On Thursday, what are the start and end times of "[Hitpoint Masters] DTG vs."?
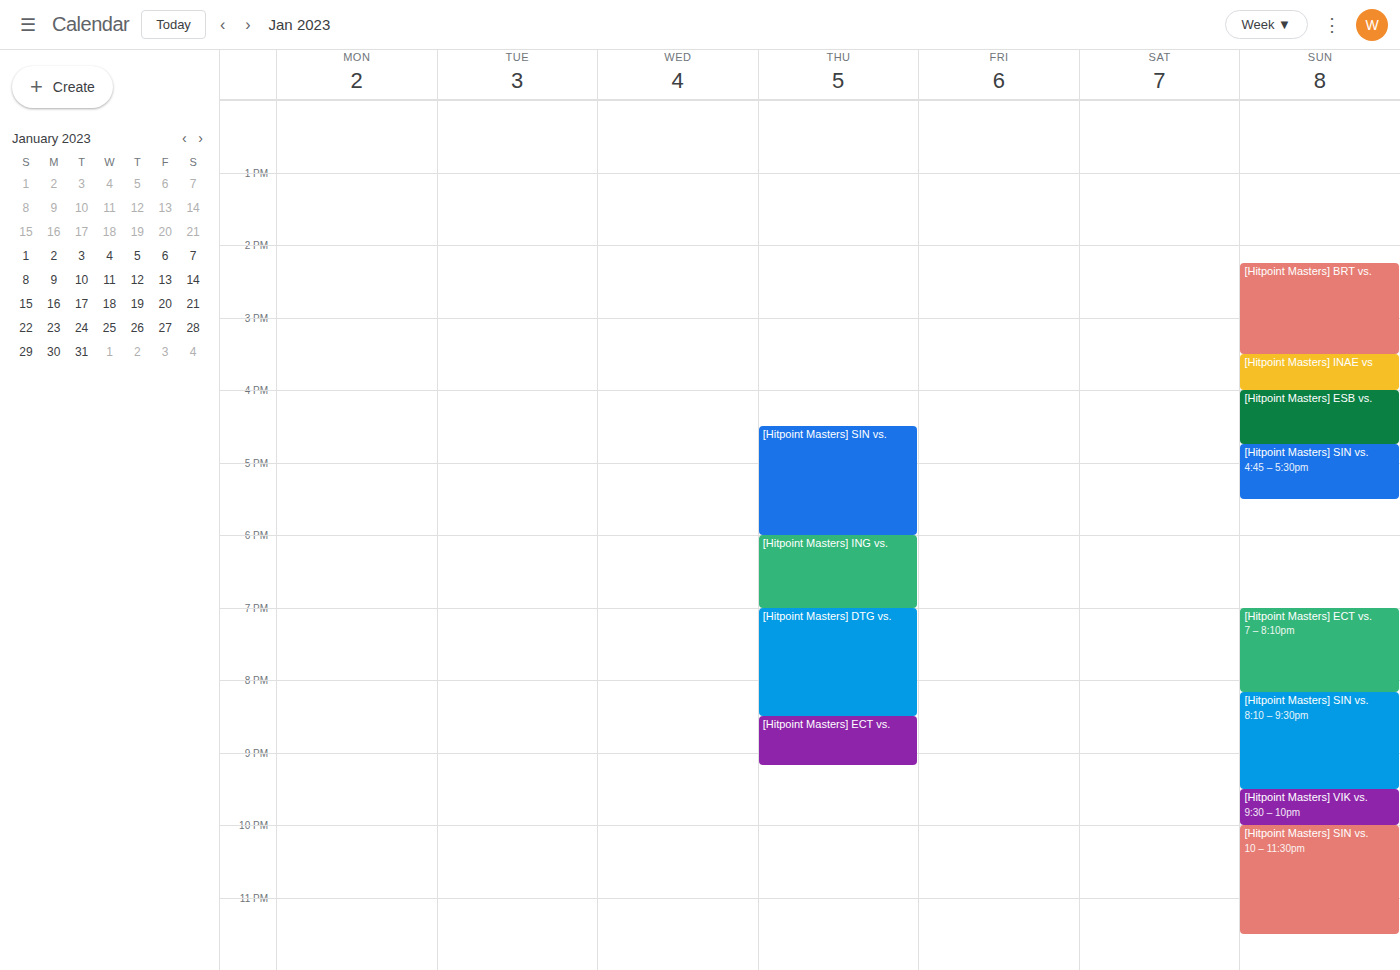
7:00 PM to 8:30 PM